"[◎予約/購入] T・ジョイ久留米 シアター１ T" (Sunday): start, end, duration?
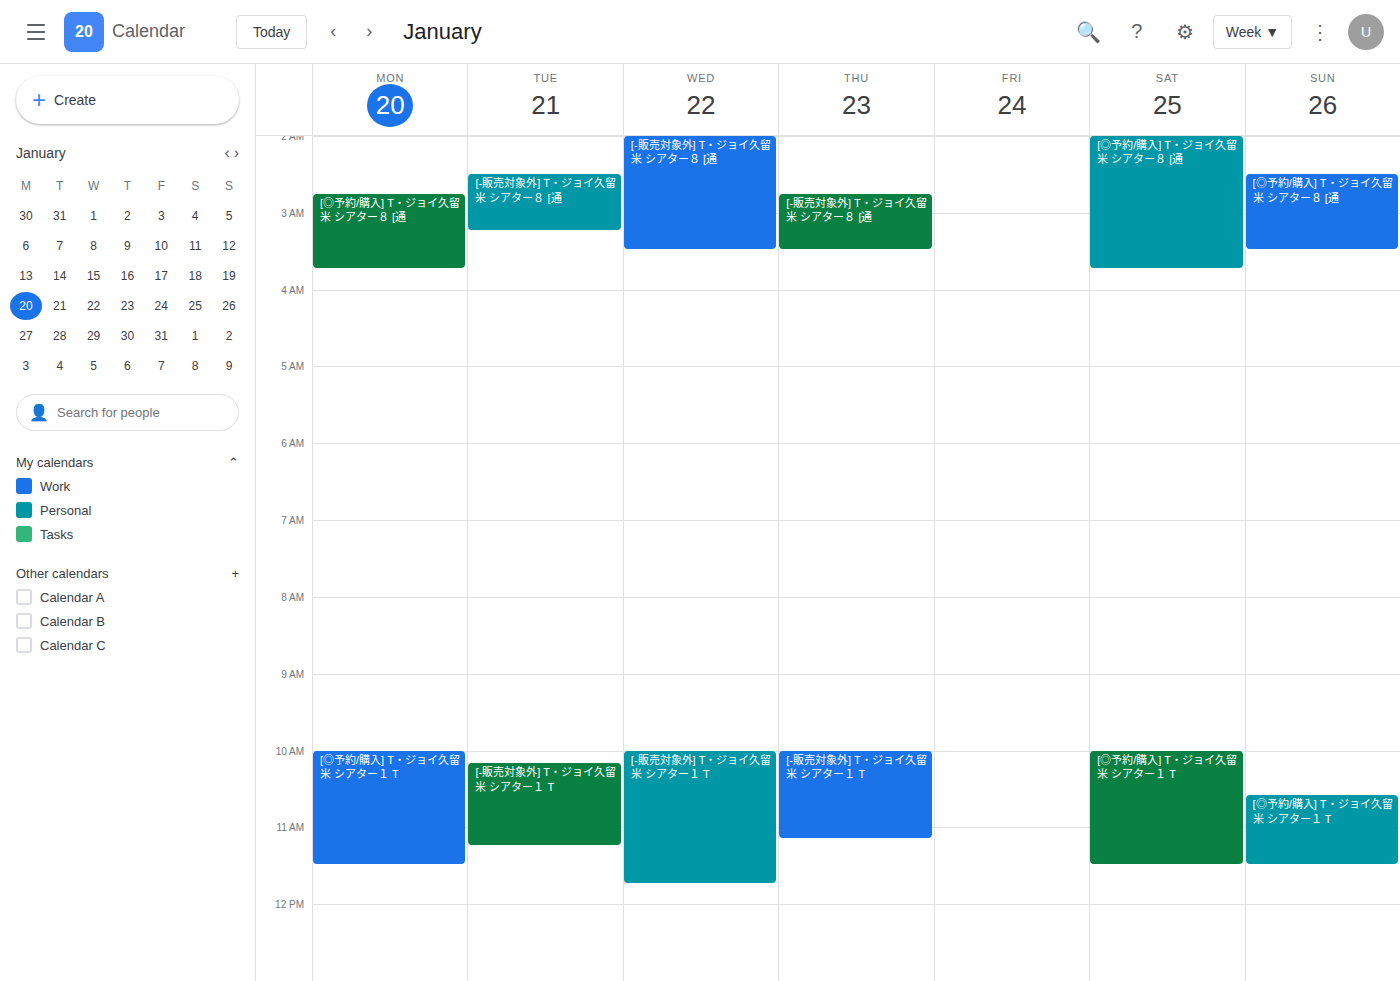
10:35 AM to 11:30 AM, 55 minutes